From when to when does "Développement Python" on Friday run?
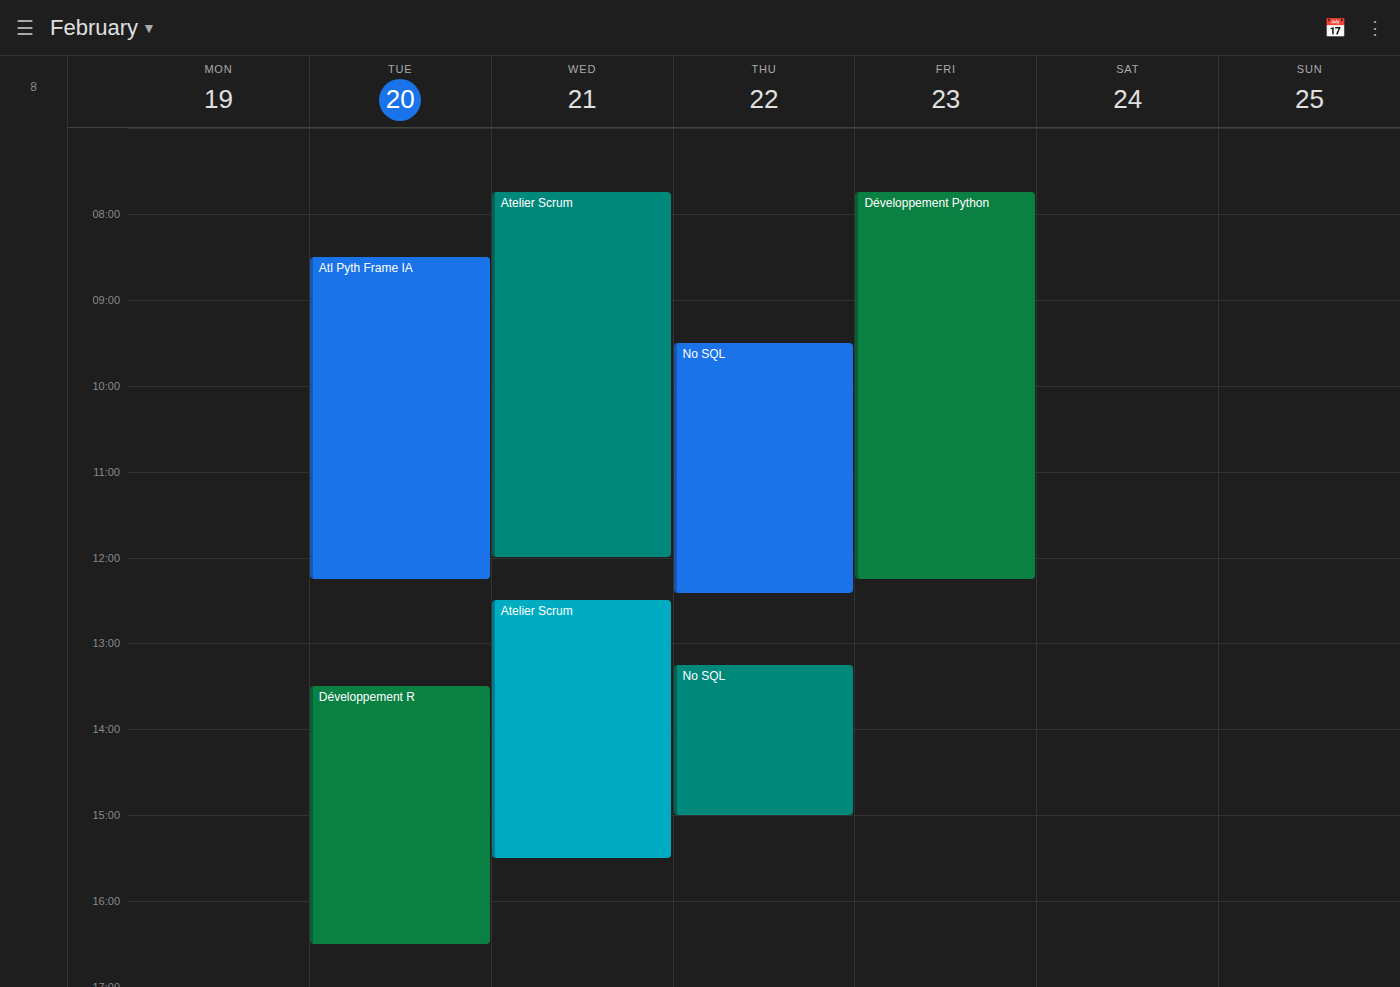
7:45 AM to 12:15 PM